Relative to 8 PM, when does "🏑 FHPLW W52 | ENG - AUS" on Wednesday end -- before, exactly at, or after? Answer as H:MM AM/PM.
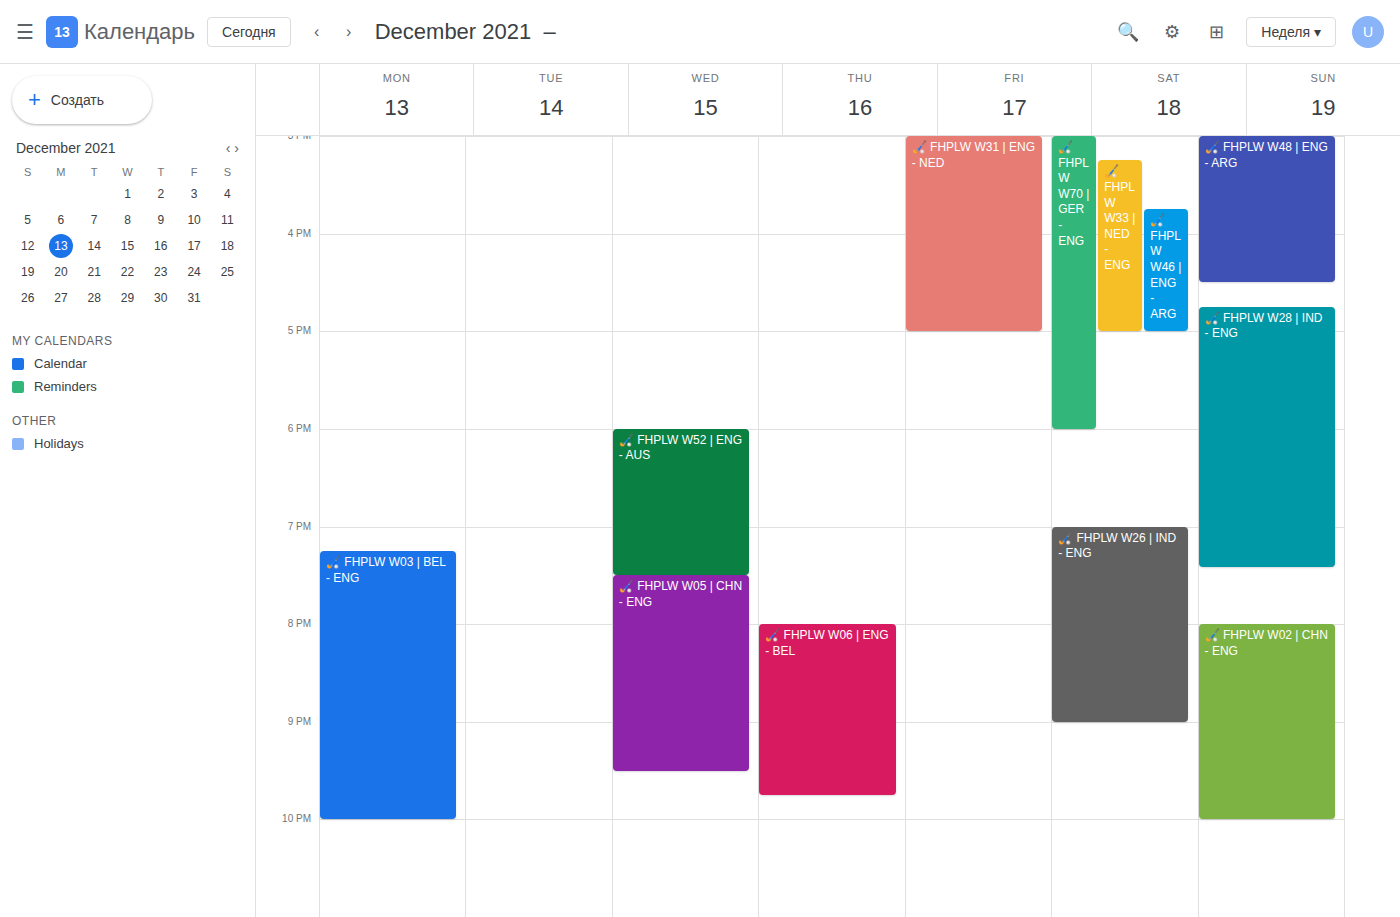
7:30 PM -- before 8 PM, 30 minutes above the 8 PM line.